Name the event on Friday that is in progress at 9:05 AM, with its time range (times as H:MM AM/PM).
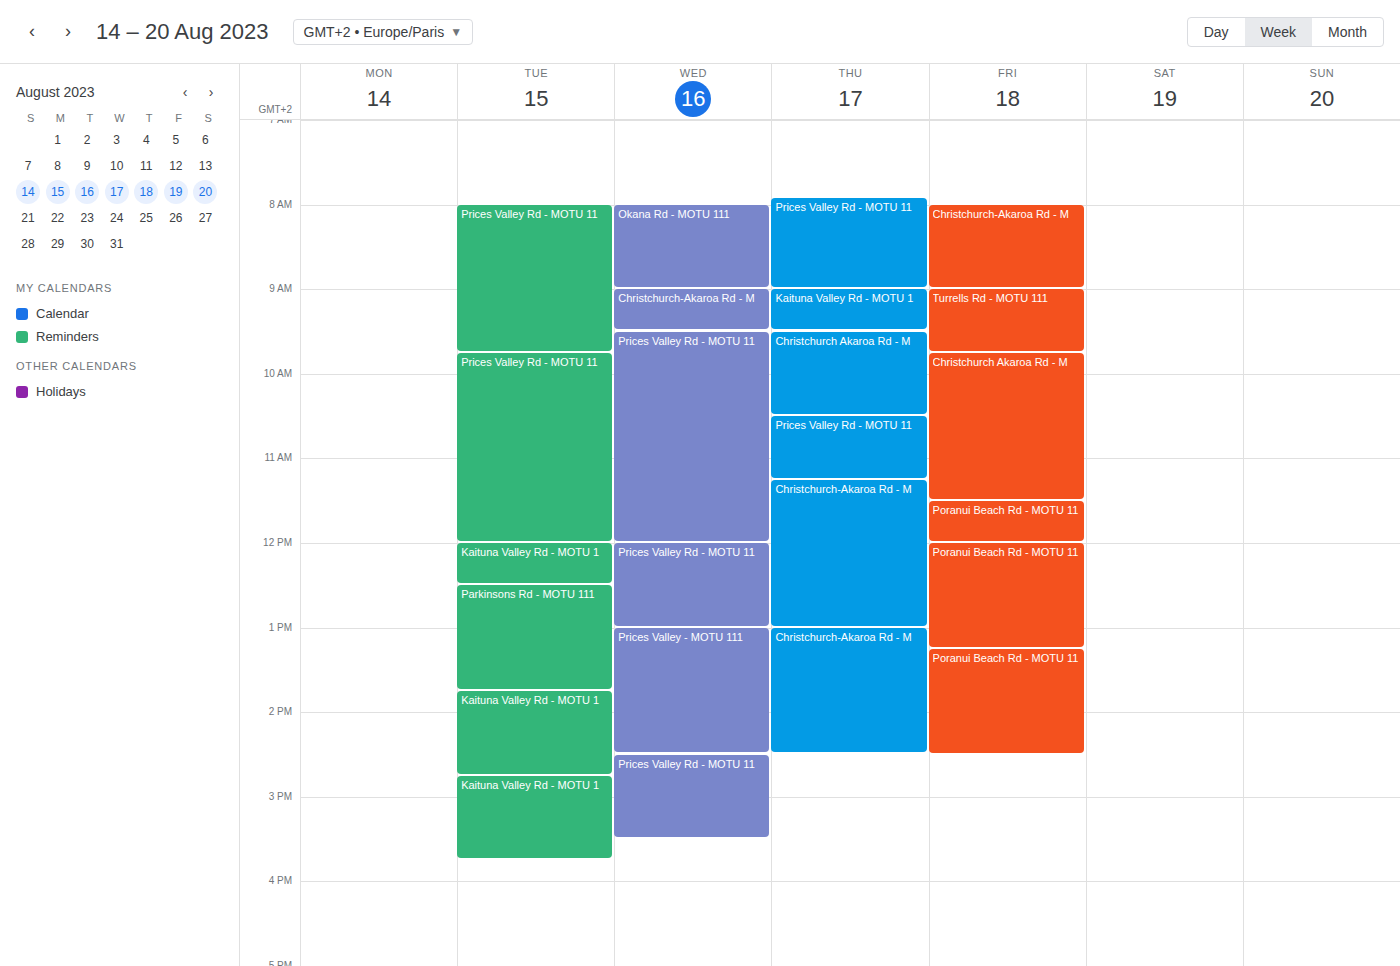
"Turrells Rd - MOTU 111", 9:00 AM to 9:45 AM